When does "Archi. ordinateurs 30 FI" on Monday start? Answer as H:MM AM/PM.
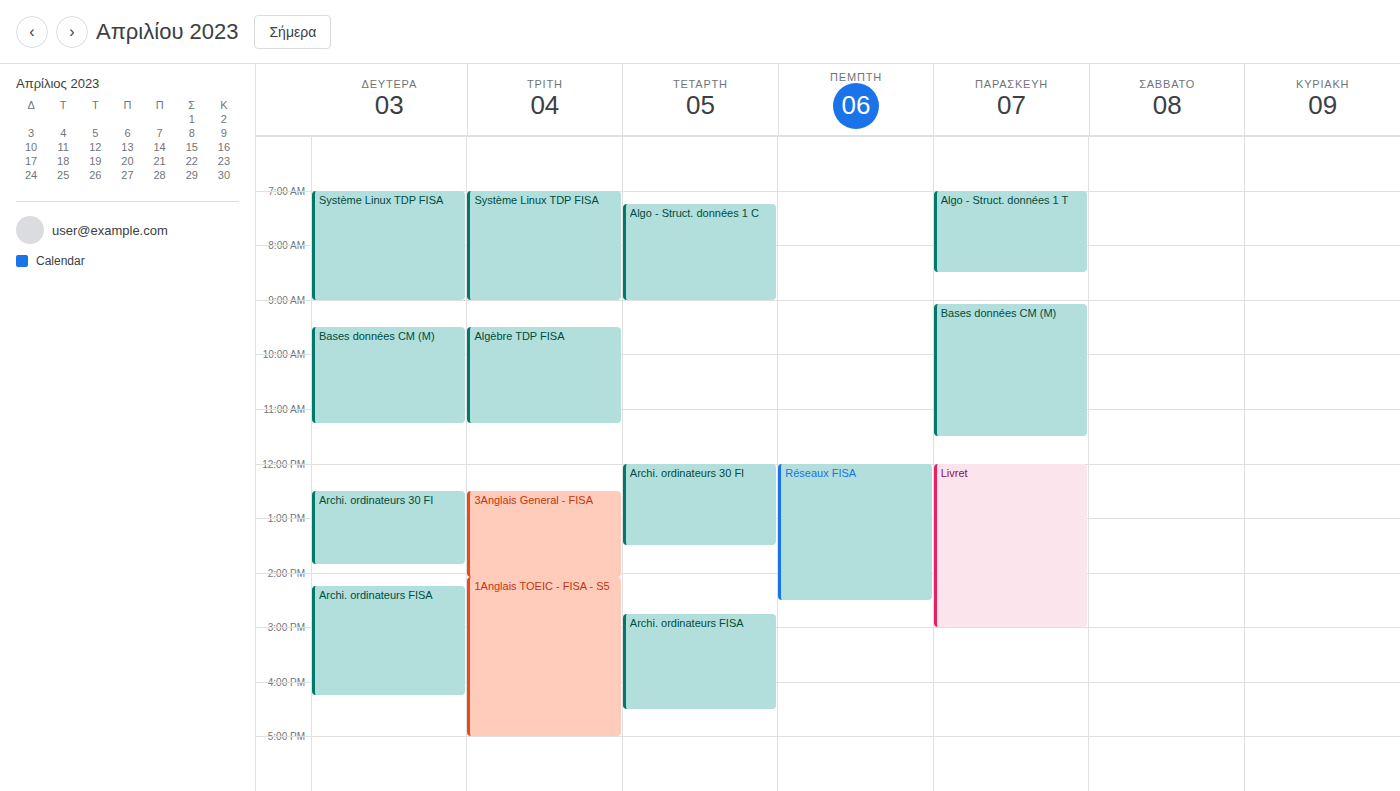
12:30 PM